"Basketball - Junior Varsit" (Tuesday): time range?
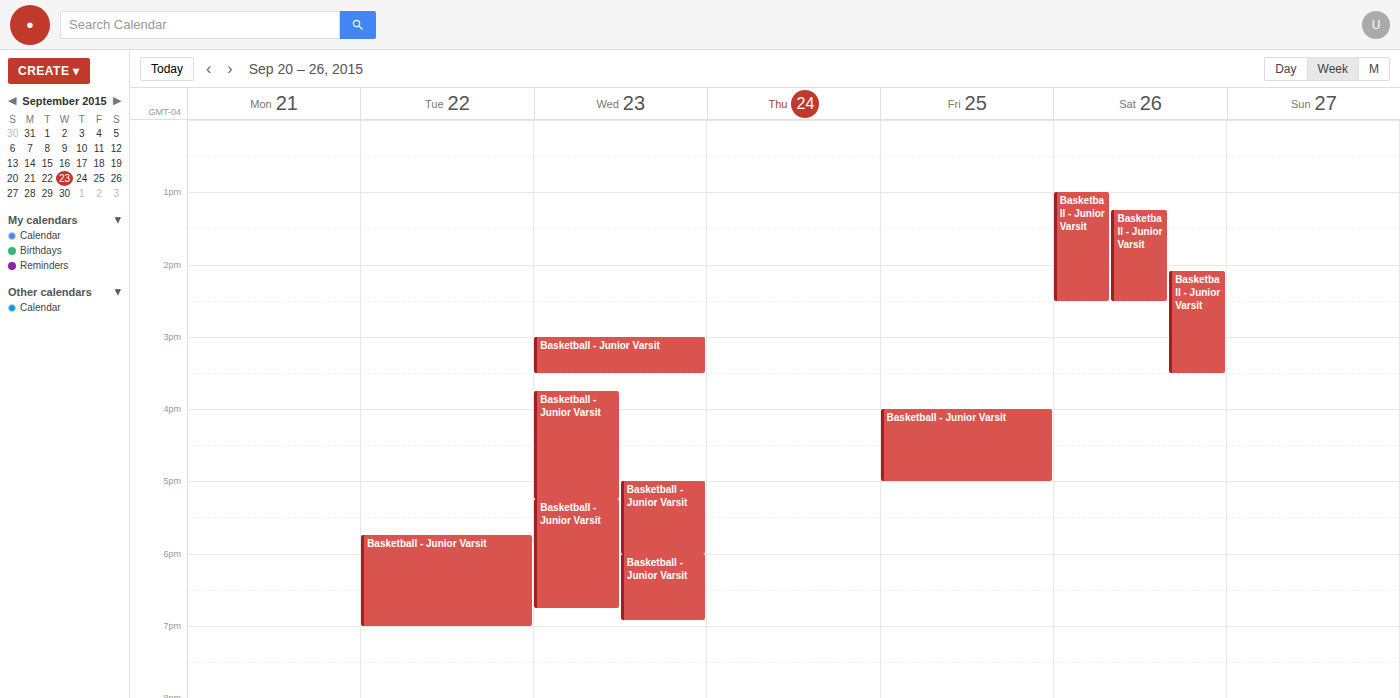
5:45 PM to 7:00 PM